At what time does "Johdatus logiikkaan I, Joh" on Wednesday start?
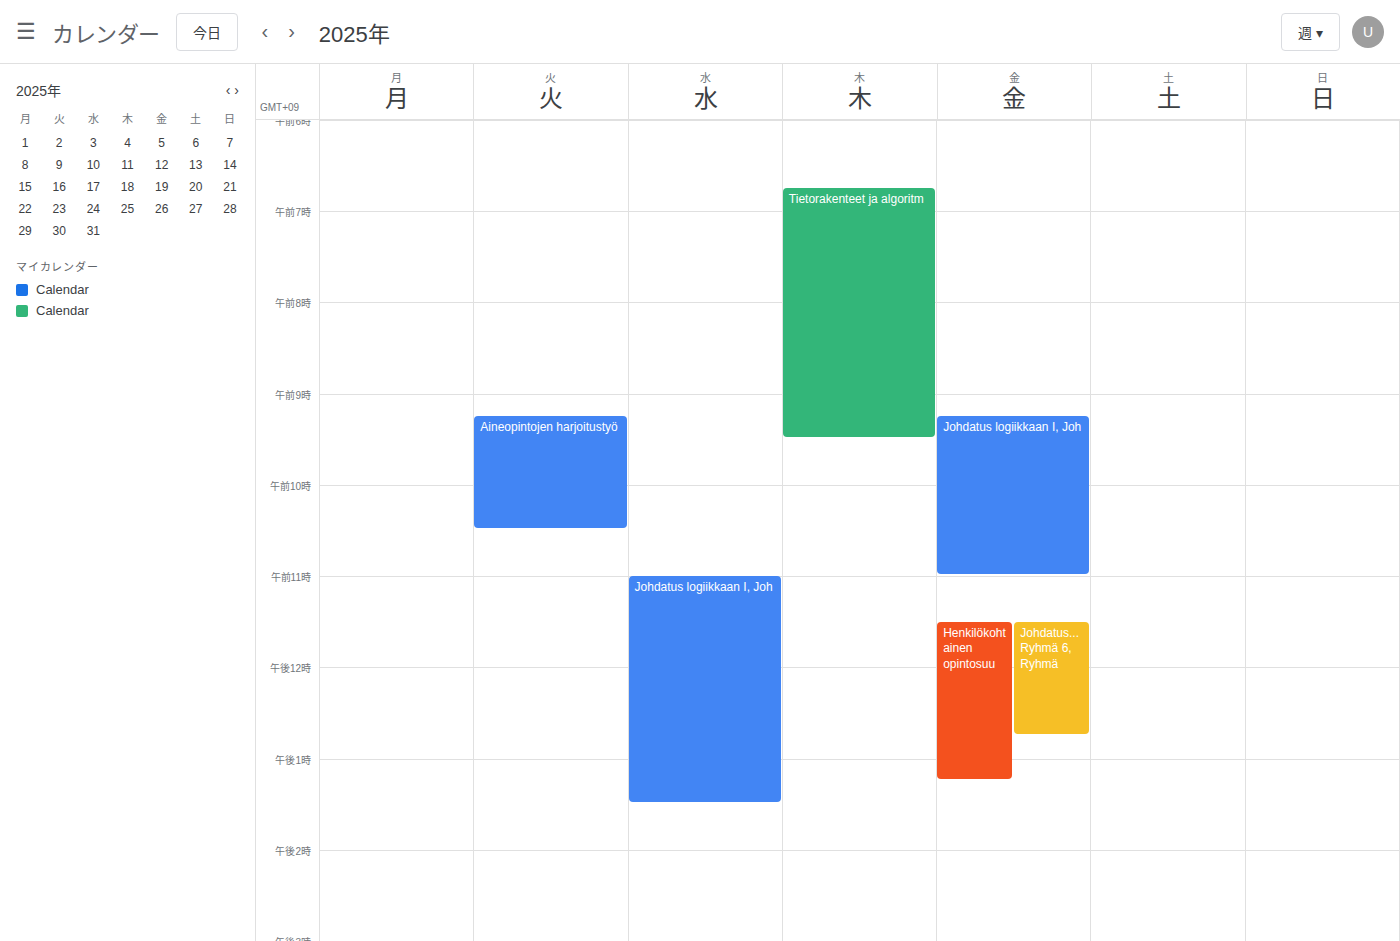
11:00 AM